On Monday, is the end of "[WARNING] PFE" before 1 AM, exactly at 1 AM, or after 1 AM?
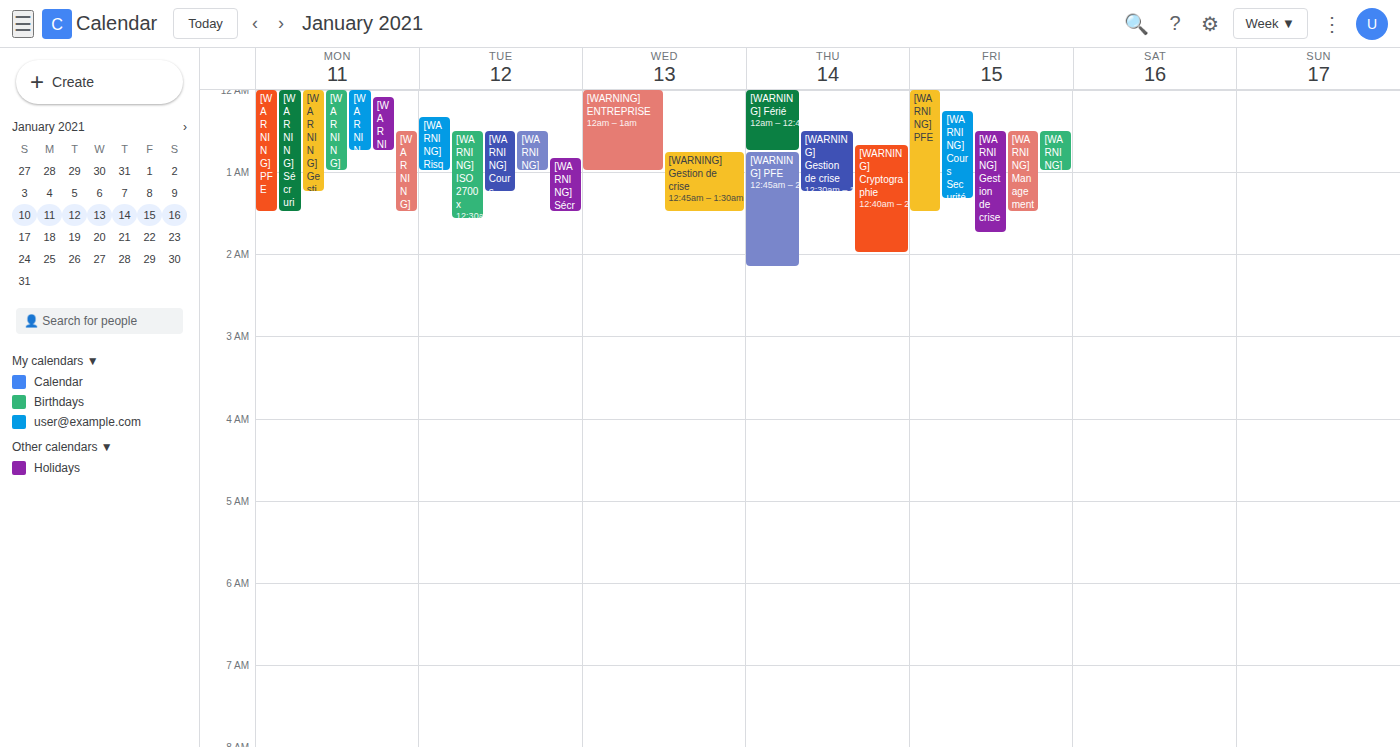
1:30 AM -- after 1 AM, 30 minutes below the 1 AM line.